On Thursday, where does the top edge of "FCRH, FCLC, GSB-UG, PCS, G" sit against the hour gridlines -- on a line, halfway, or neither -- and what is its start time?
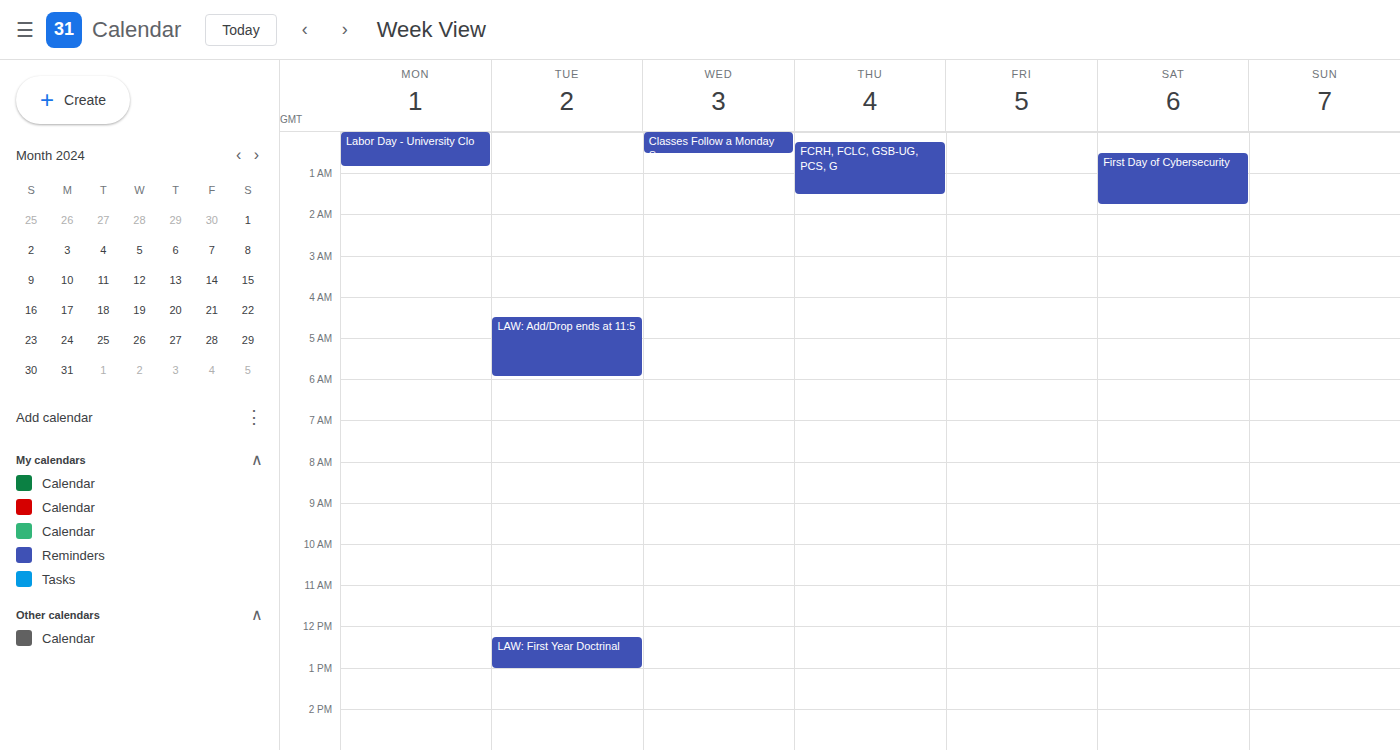
12:15 AM -- neither: a quarter of the way from the 12 AM line to the 1 AM line.